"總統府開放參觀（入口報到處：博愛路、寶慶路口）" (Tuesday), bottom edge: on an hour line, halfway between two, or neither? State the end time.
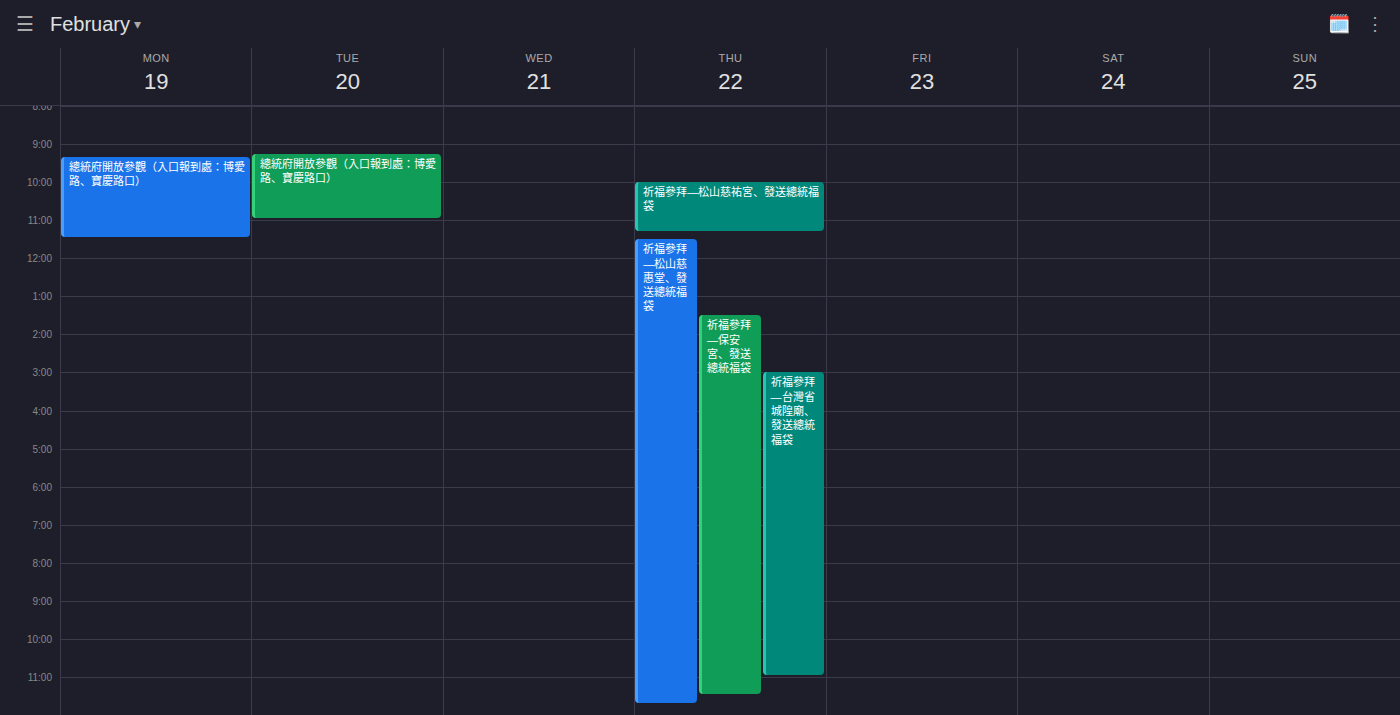
11:00 AM -- exactly on the 11 AM line.